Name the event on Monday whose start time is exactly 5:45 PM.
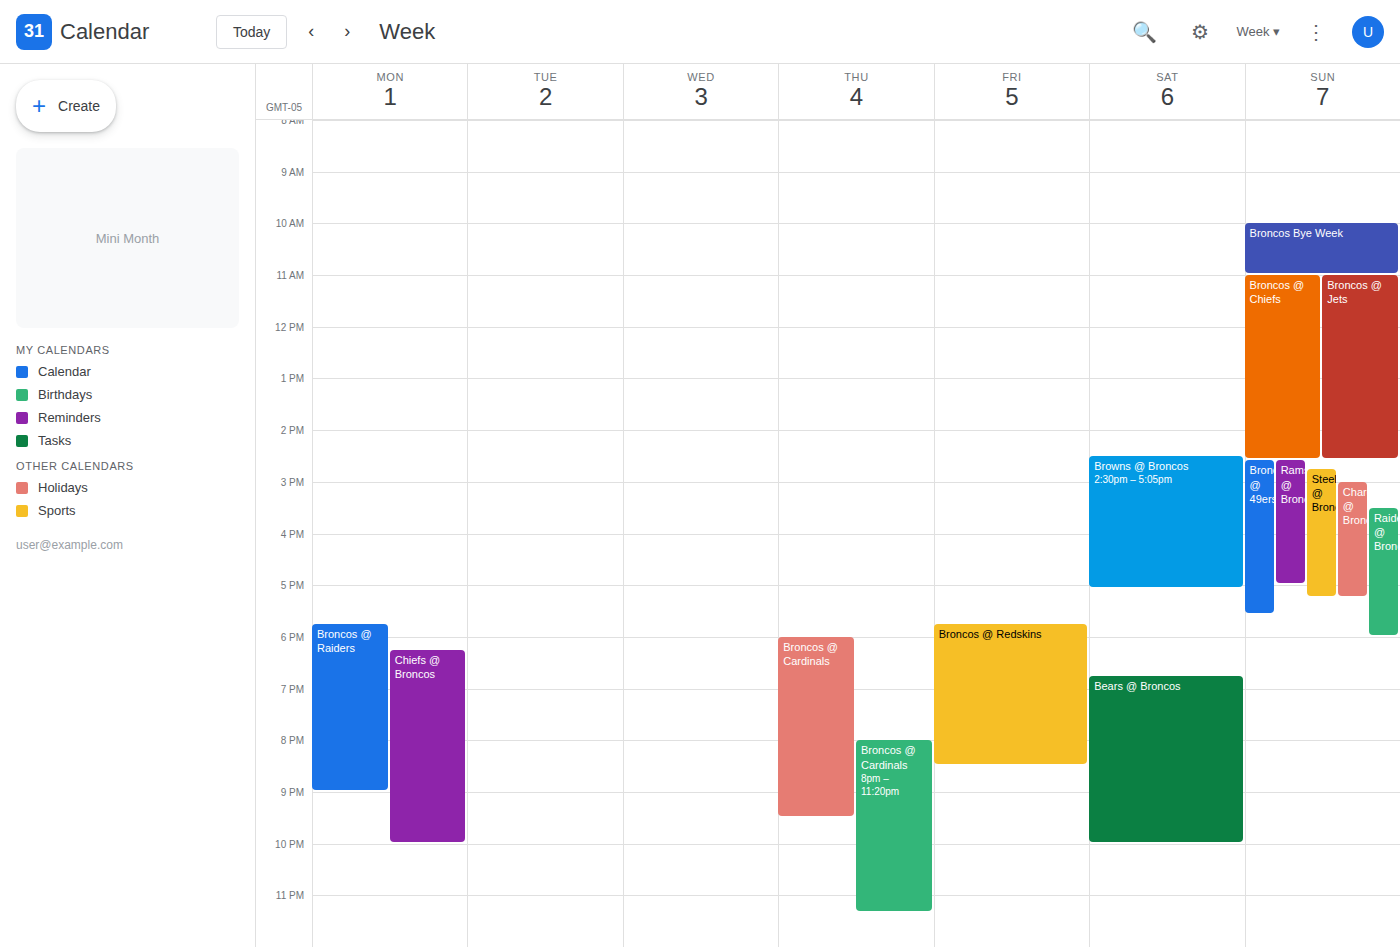
"Broncos @ Raiders"